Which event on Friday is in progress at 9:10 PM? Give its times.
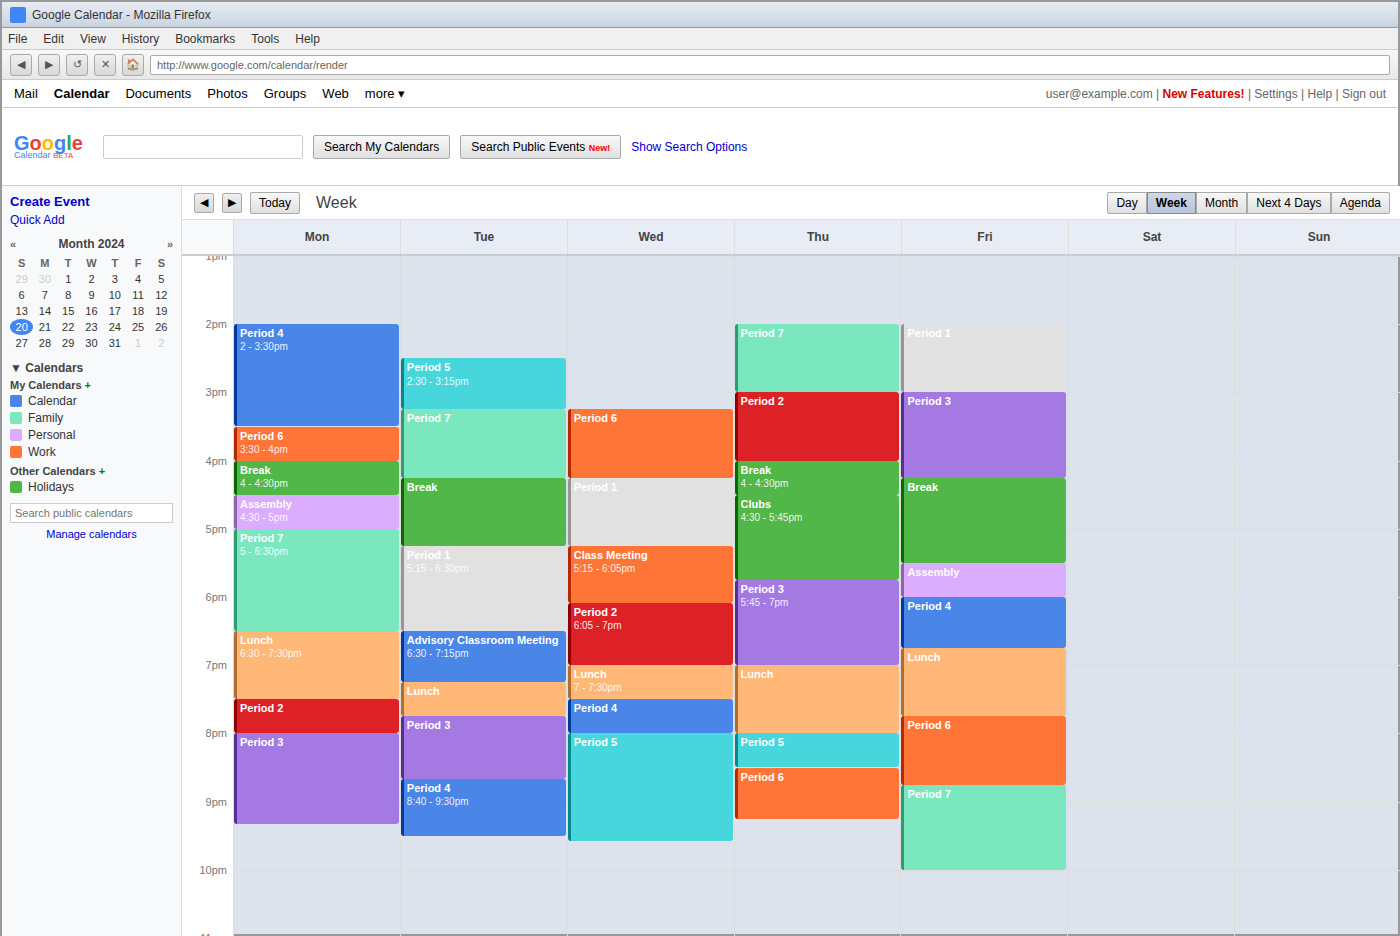
"Period 7", 8:45 PM to 10:00 PM